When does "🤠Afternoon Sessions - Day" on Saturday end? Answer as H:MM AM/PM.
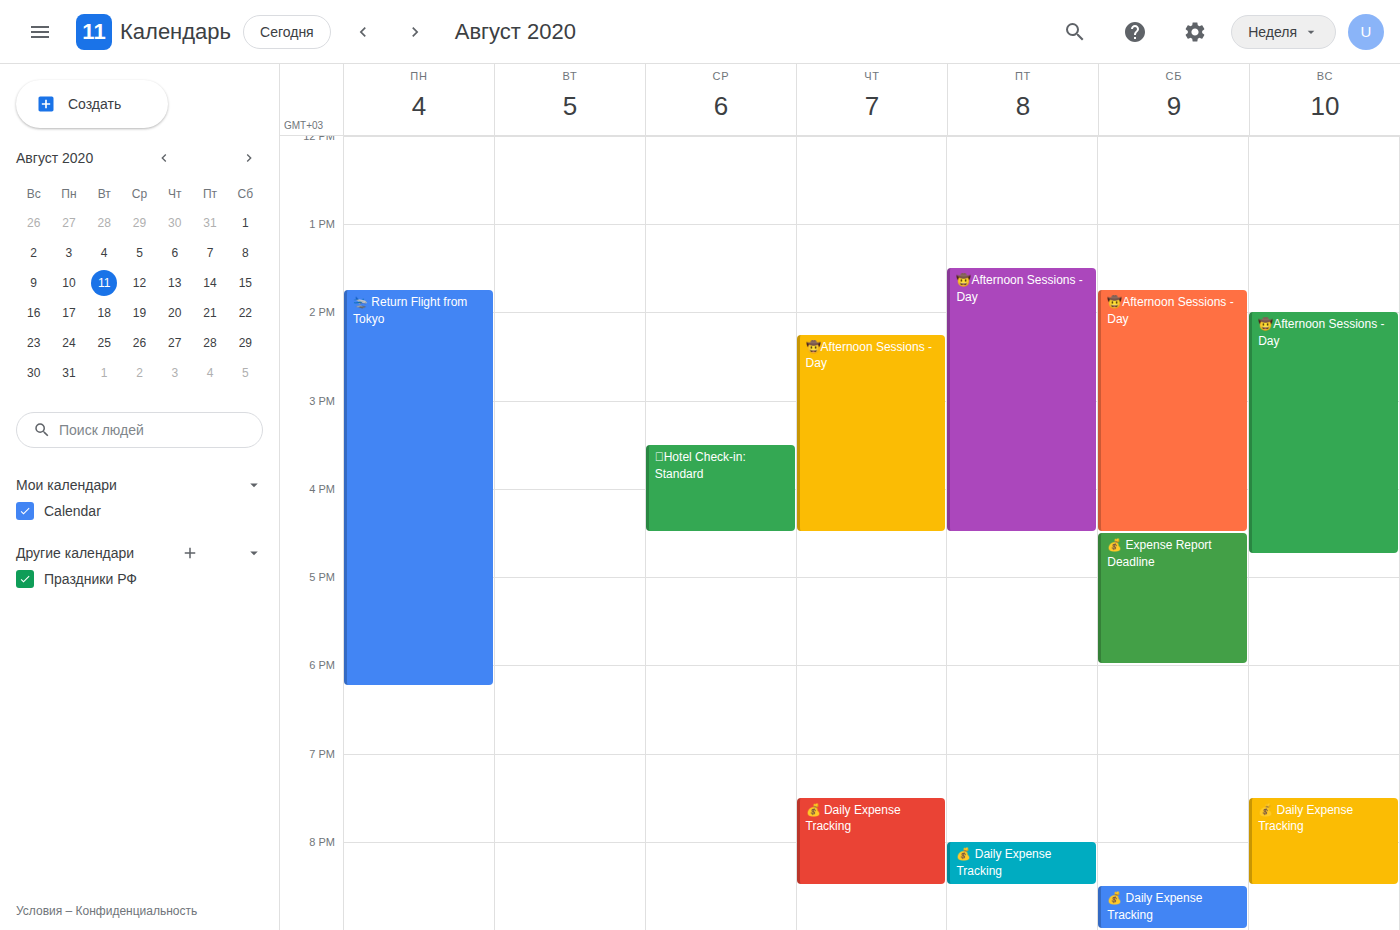
4:30 PM